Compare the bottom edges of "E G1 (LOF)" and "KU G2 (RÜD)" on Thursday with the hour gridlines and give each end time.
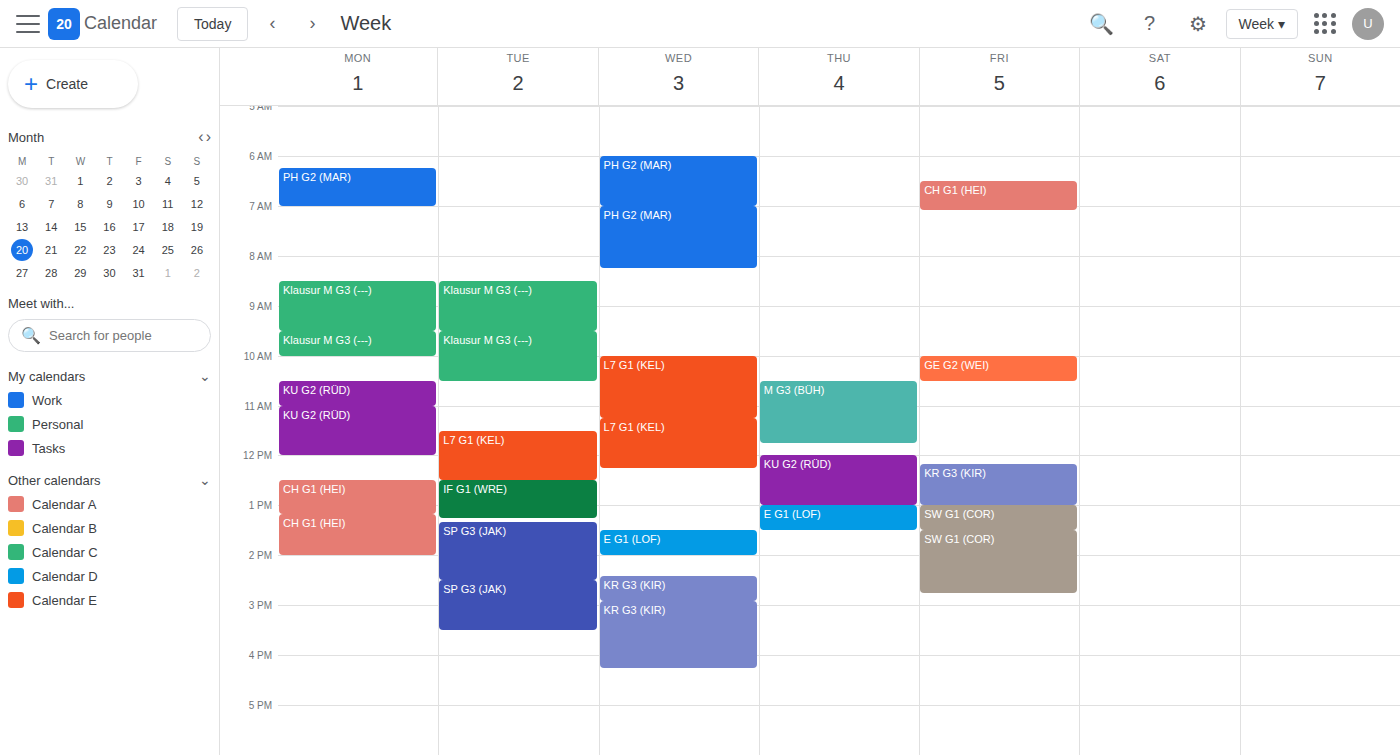
"E G1 (LOF)": 1:30 PM, halfway between the 1 PM and 2 PM lines. "KU G2 (RÜD)": 1:00 PM, exactly on the 1 PM line.